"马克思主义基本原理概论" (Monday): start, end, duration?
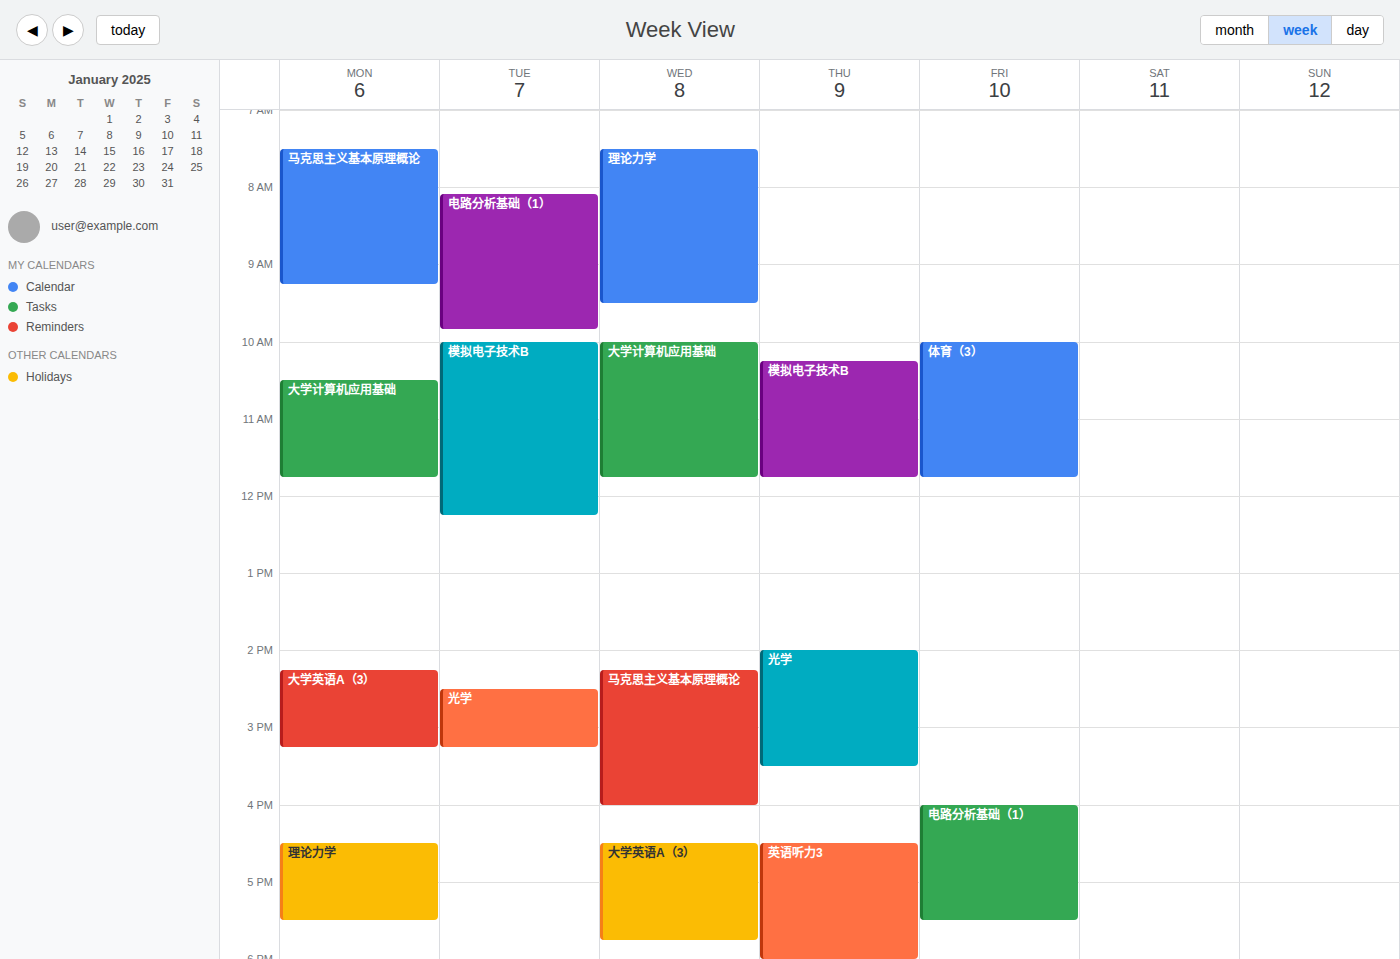
7:30 AM to 9:15 AM, 1 hour 45 minutes